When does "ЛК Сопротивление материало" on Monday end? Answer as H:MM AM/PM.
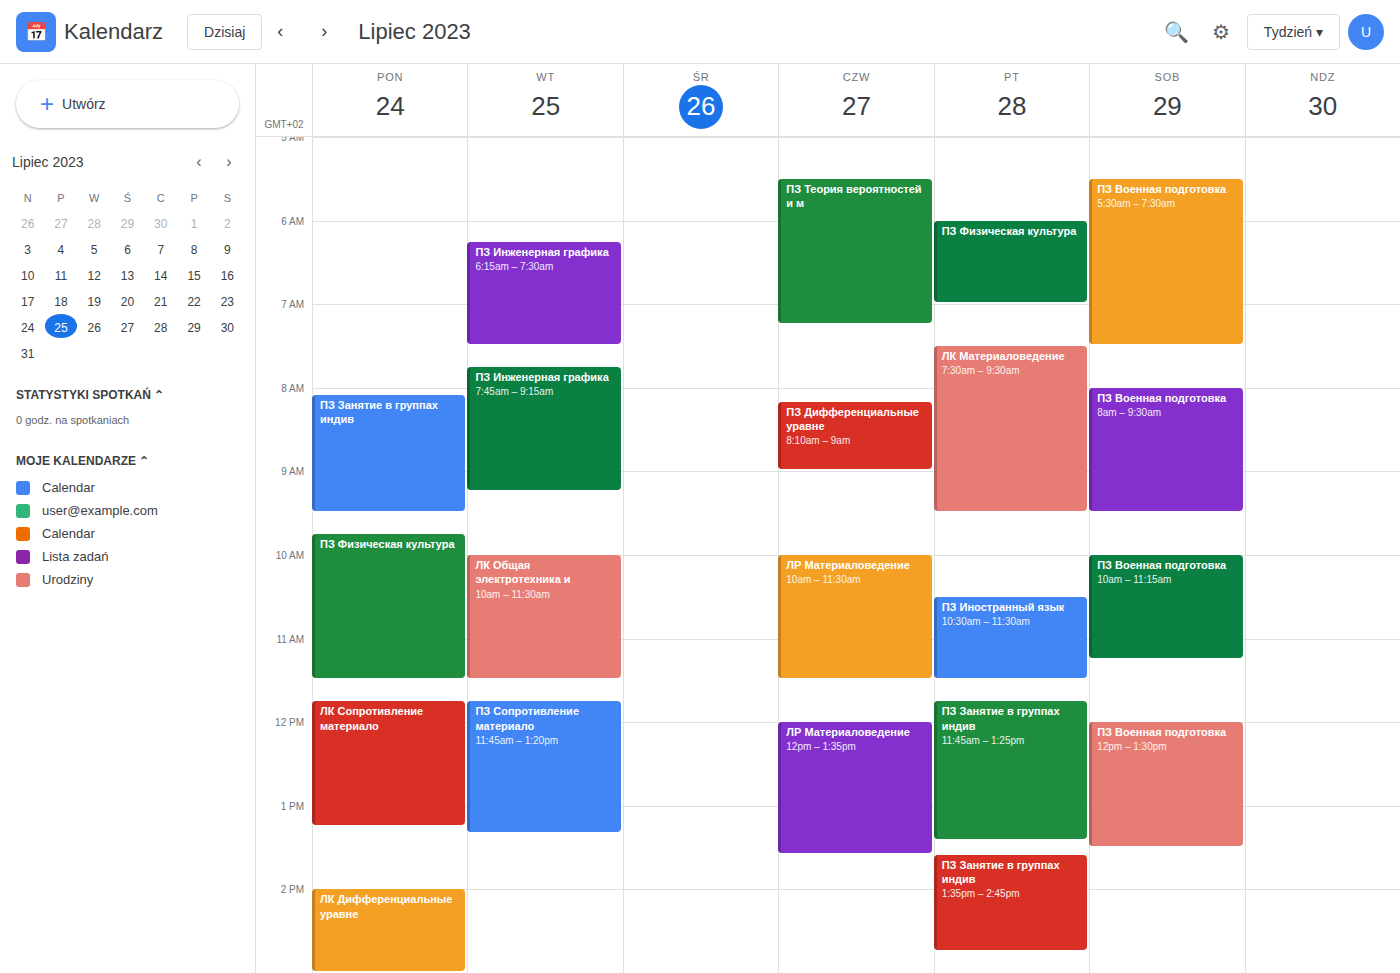
1:15 PM